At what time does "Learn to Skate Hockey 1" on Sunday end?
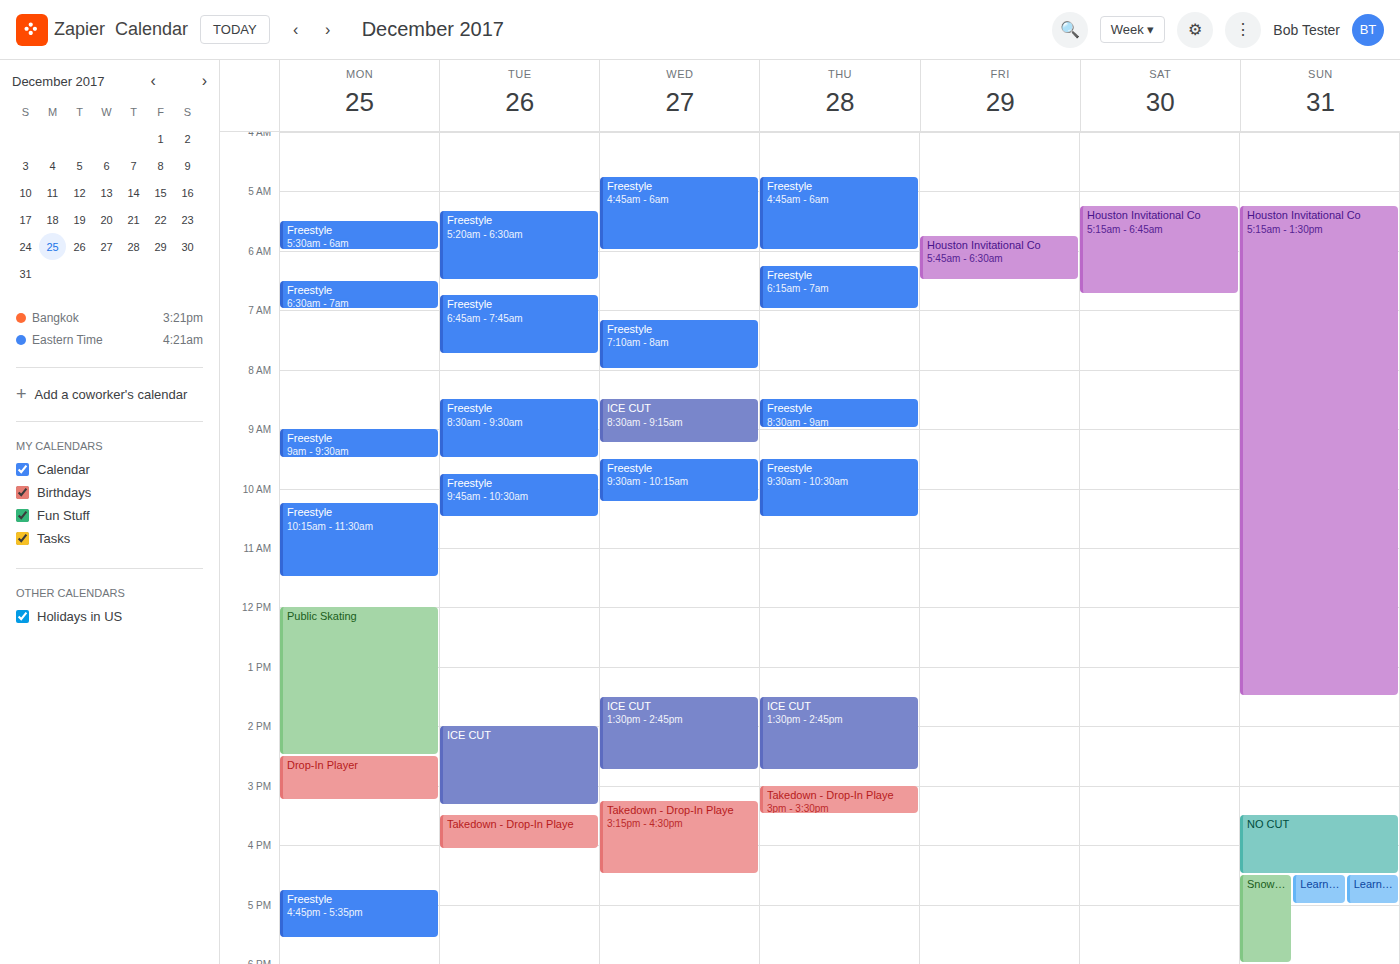
5:00 PM